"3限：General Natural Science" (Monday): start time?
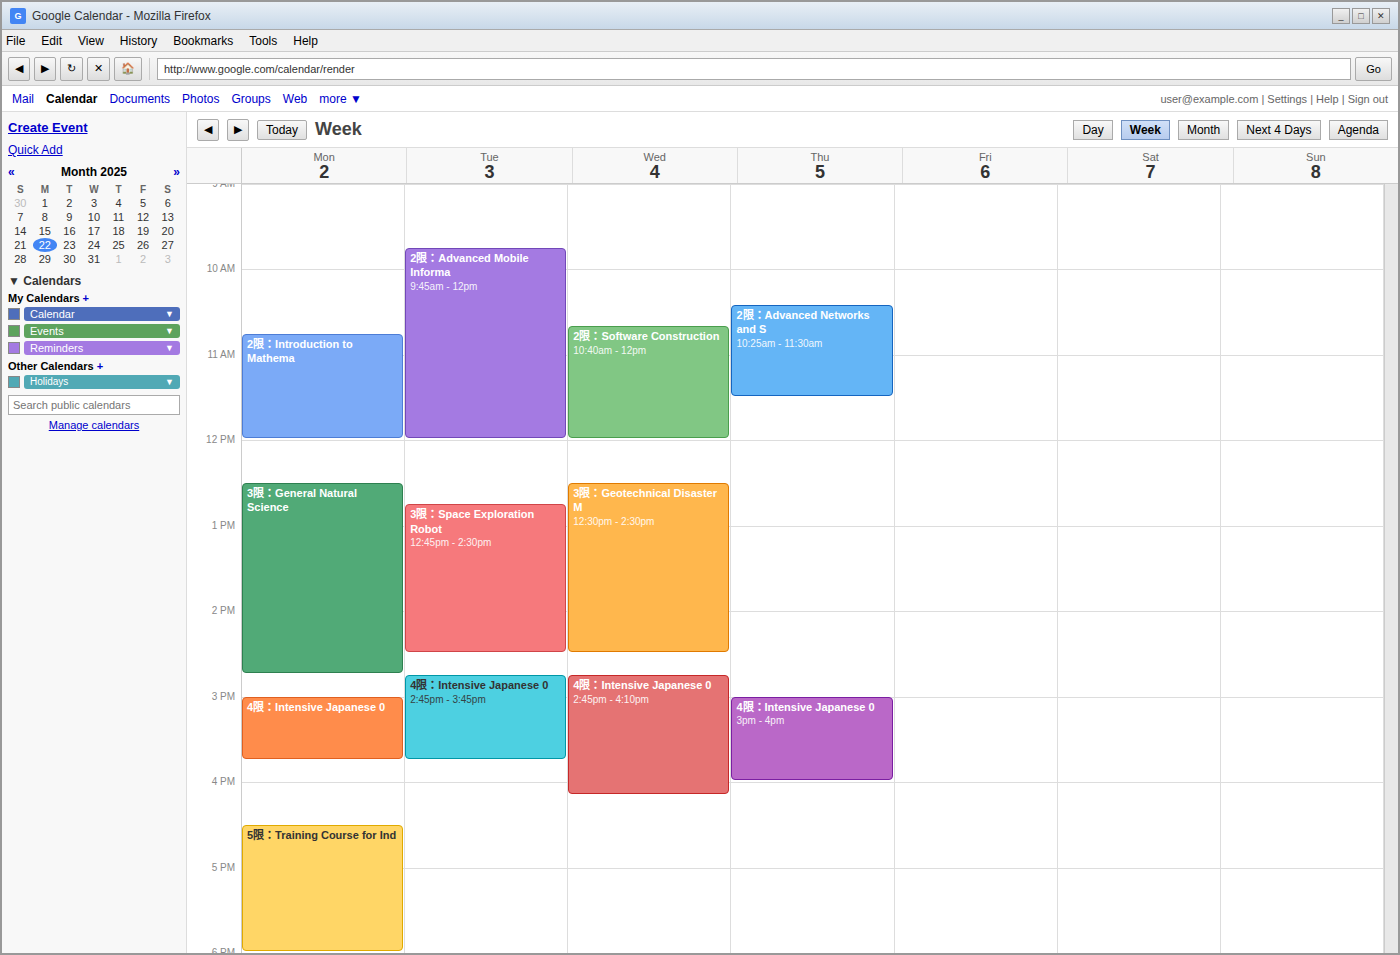
12:30 PM